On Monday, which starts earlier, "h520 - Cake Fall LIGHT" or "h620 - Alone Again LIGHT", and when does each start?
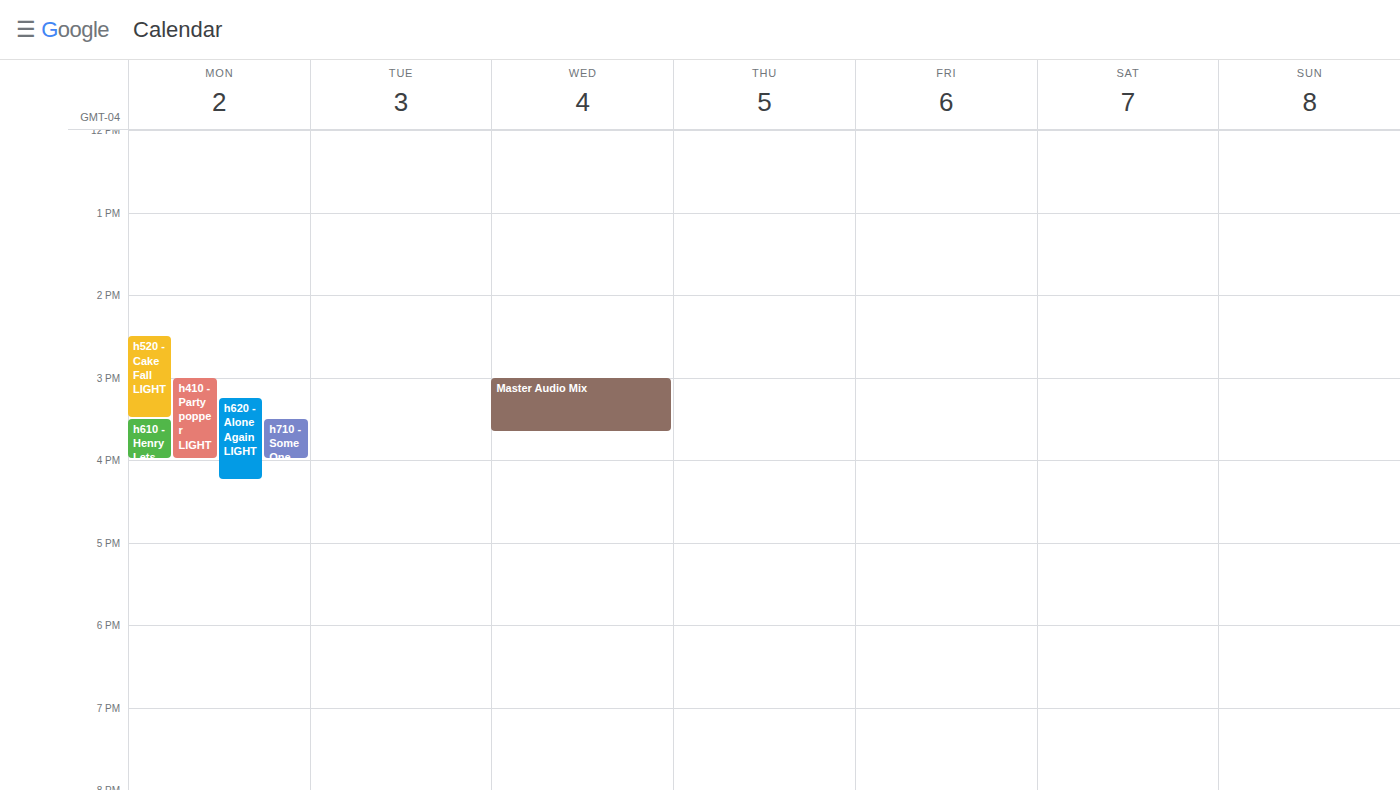
"h520 - Cake Fall LIGHT" 2:30 PM; "h620 - Alone Again LIGHT" 3:15 PM.